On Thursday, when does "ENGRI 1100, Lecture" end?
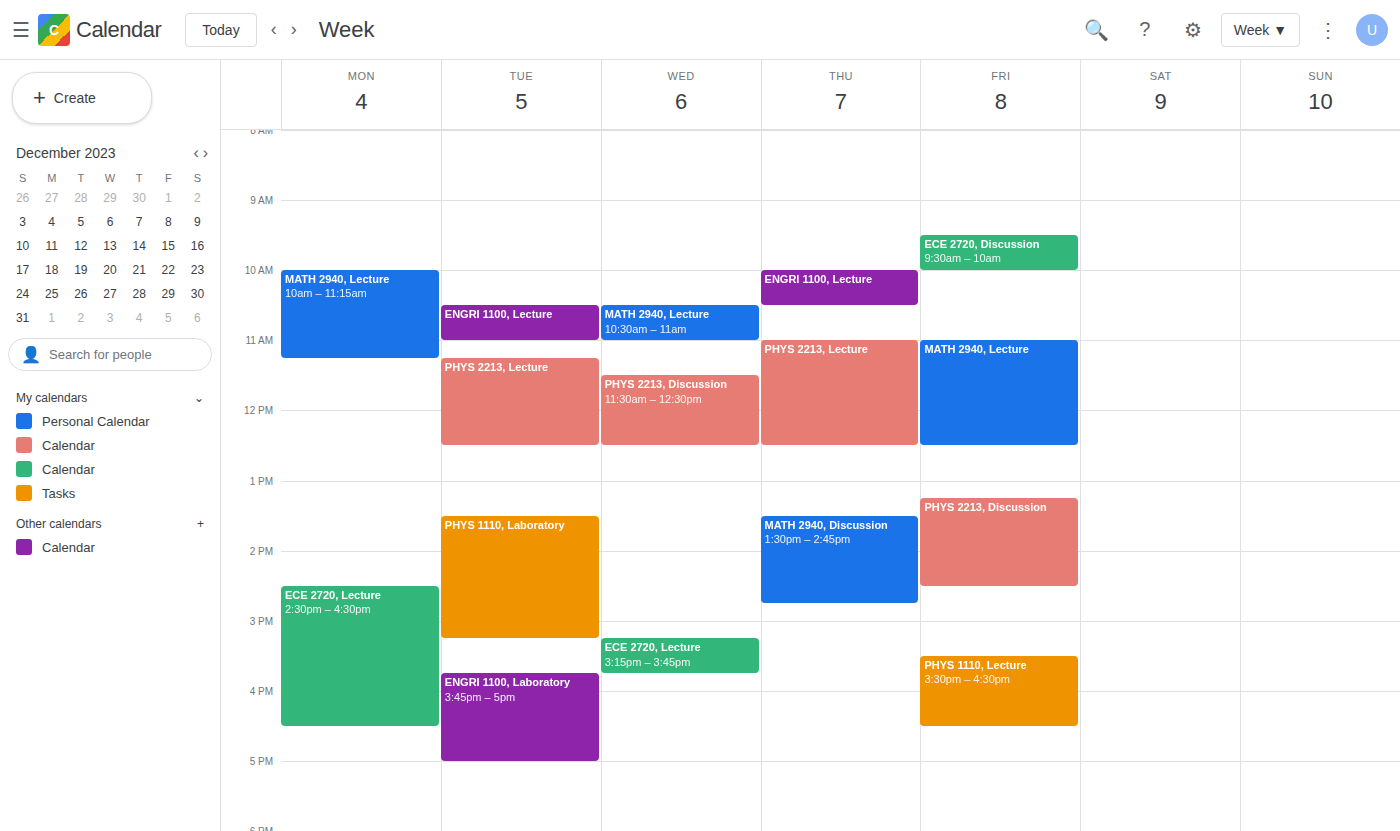
10:30 AM